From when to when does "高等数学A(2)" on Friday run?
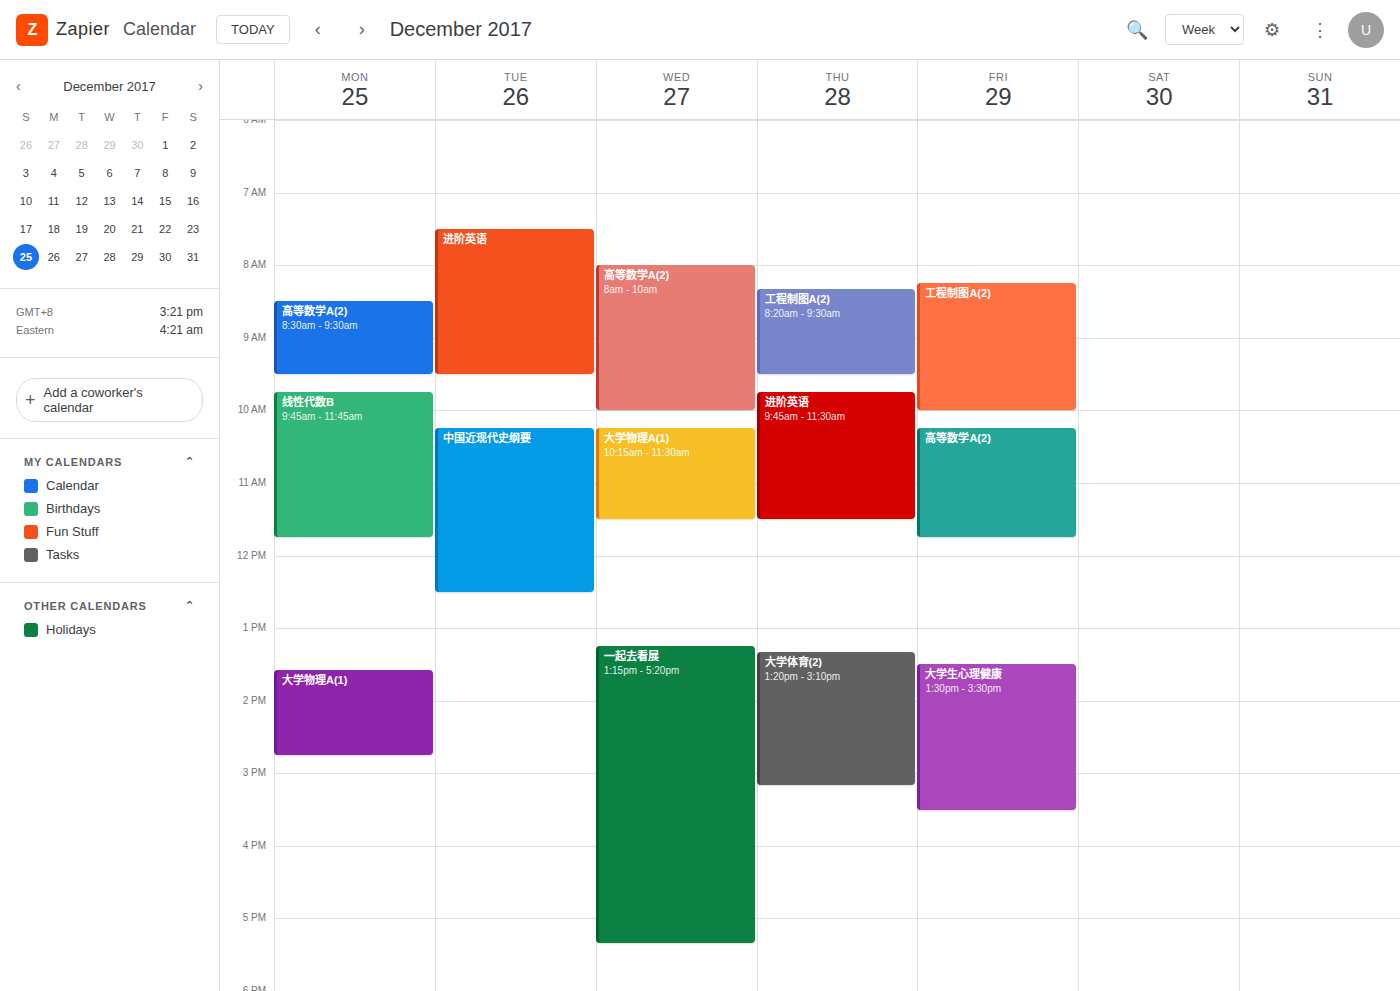
10:15 AM to 11:45 AM